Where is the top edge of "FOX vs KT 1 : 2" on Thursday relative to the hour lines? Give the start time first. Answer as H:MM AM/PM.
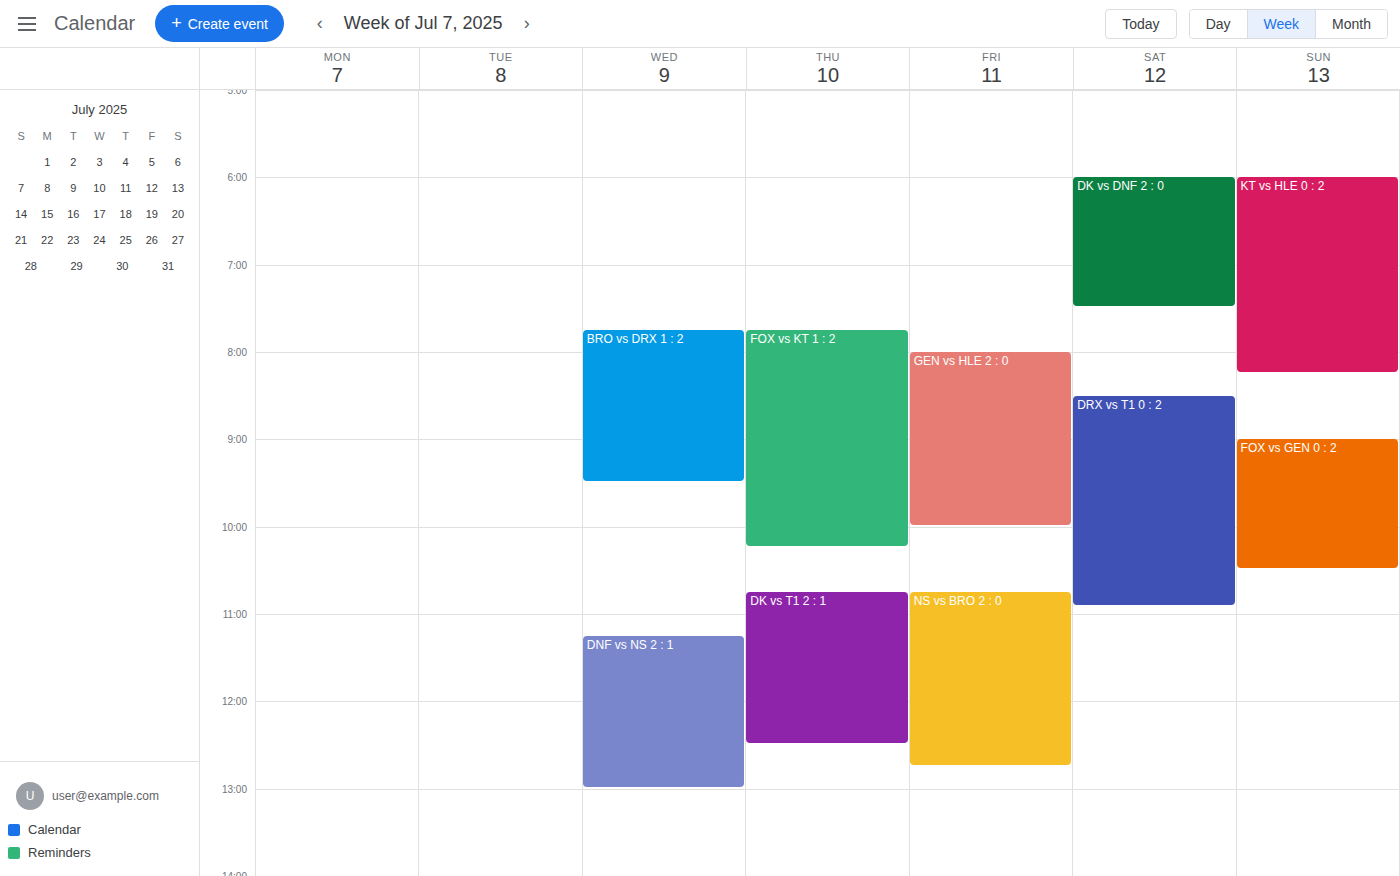
7:45 AM -- neither: three quarters of the way from the 7 AM line to the 8 AM line.